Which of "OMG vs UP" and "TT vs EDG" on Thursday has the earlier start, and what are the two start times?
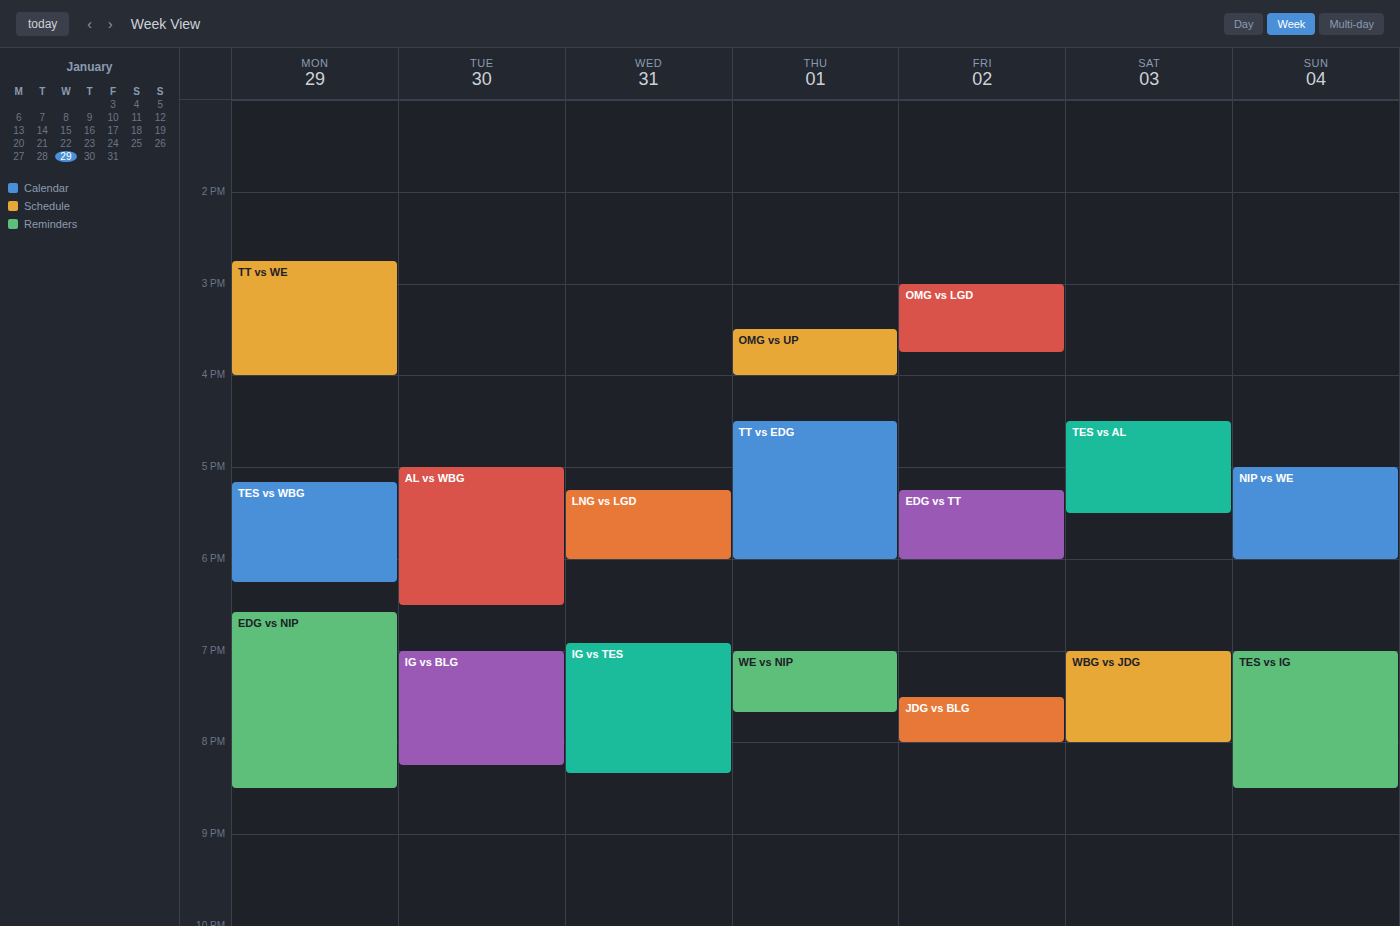
"OMG vs UP" 3:30 PM; "TT vs EDG" 4:30 PM.